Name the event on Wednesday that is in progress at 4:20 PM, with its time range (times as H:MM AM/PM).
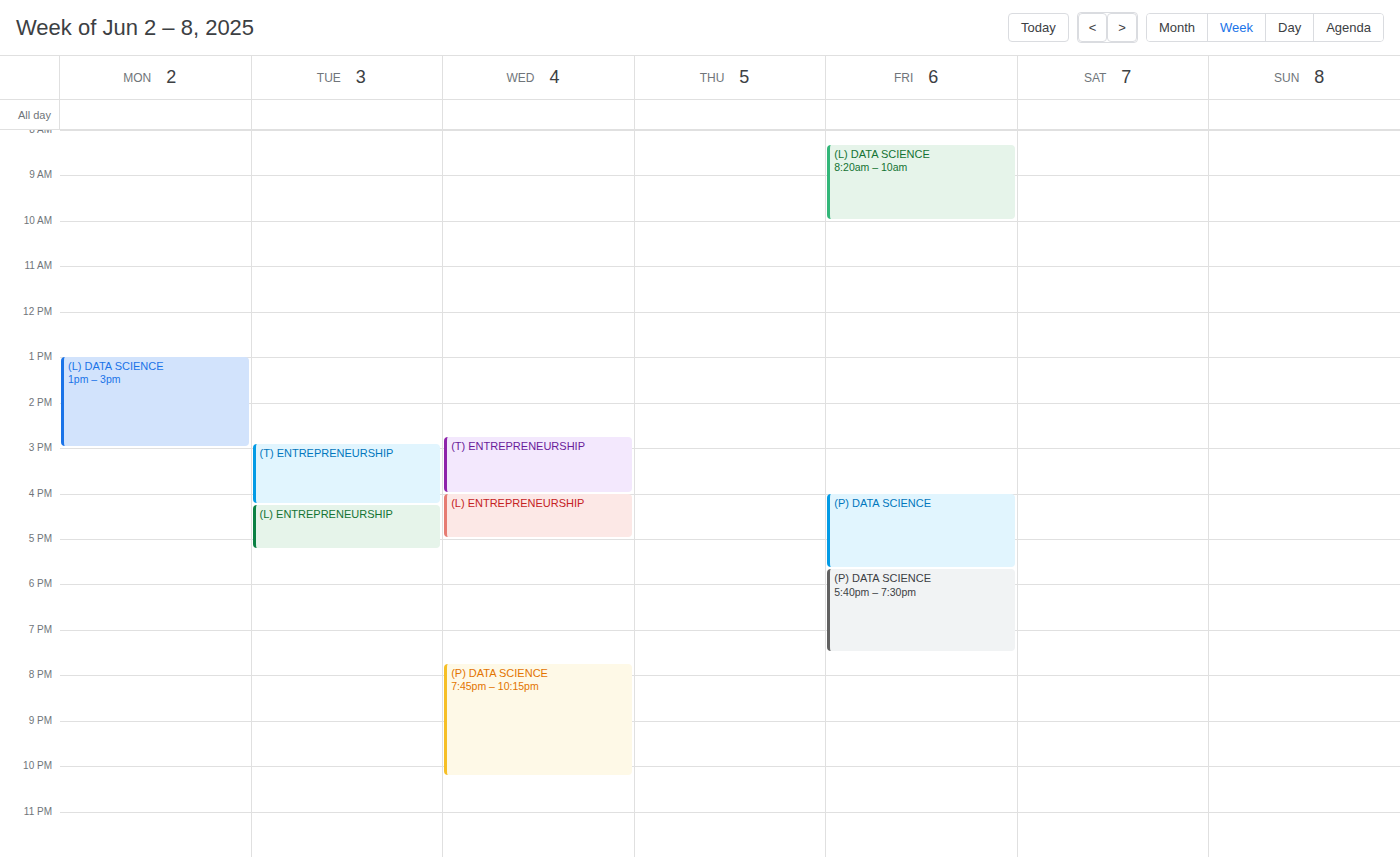
"(L) ENTREPRENEURSHIP", 4:00 PM to 5:00 PM